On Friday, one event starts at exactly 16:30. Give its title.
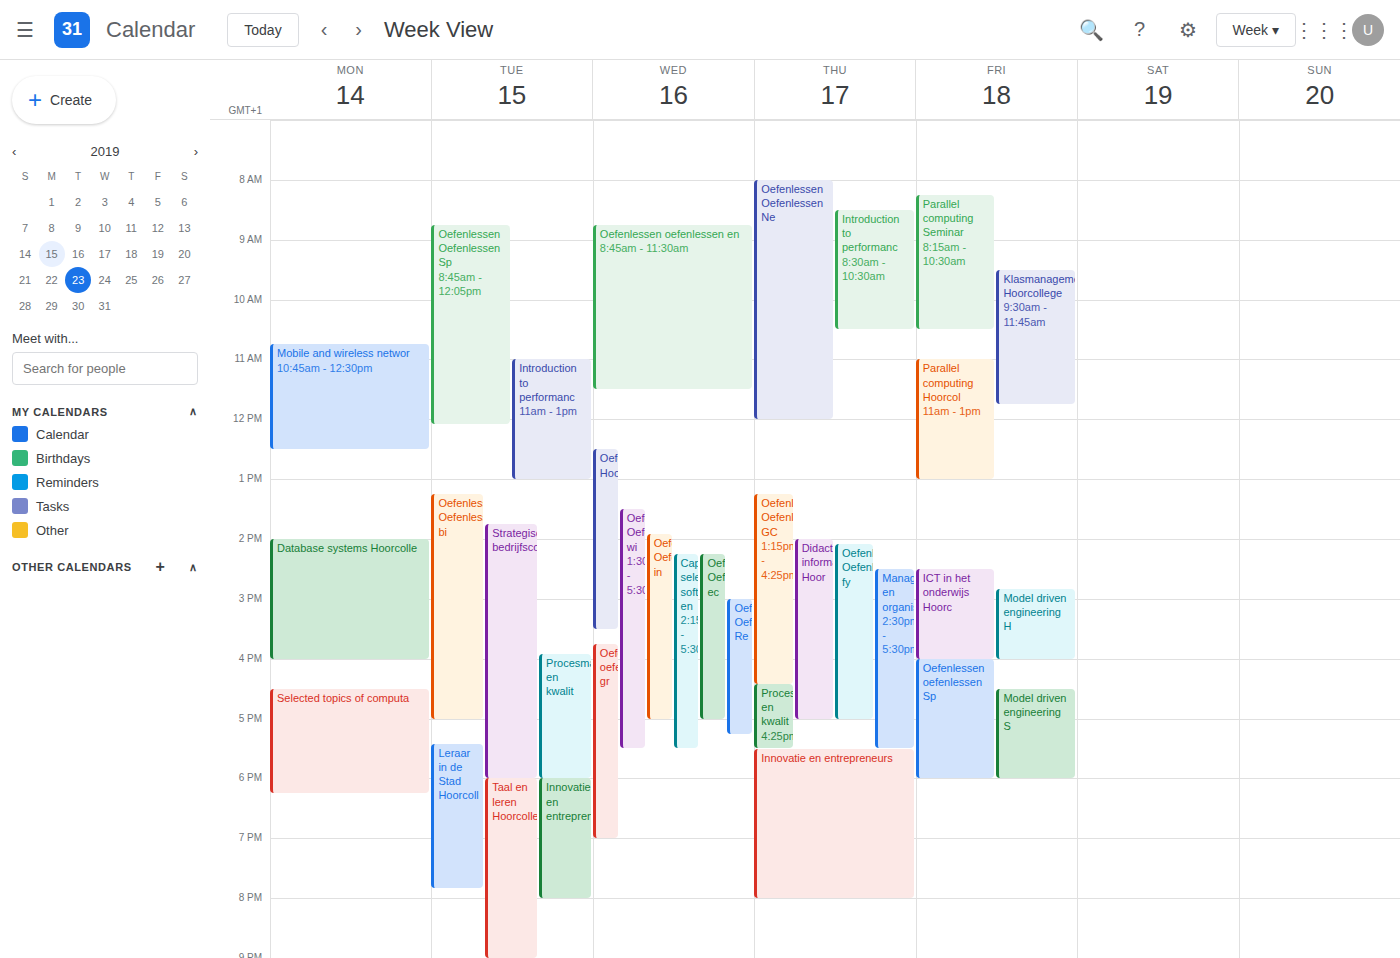
"Model driven engineering S"